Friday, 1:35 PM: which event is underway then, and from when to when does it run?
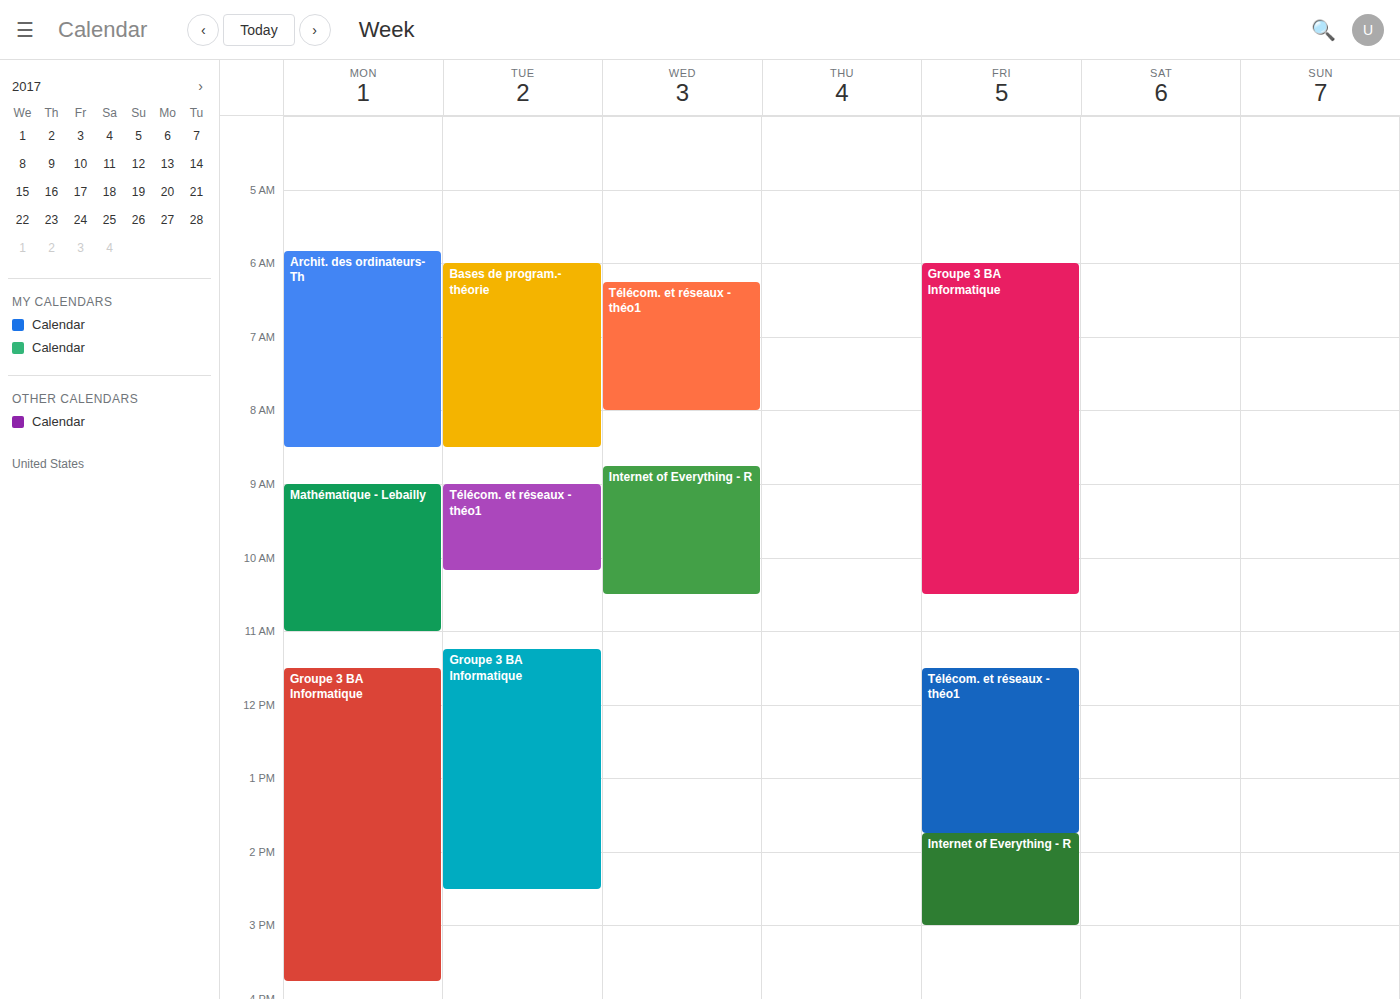
"Télécom. et réseaux -théo1", 11:30 AM to 1:45 PM